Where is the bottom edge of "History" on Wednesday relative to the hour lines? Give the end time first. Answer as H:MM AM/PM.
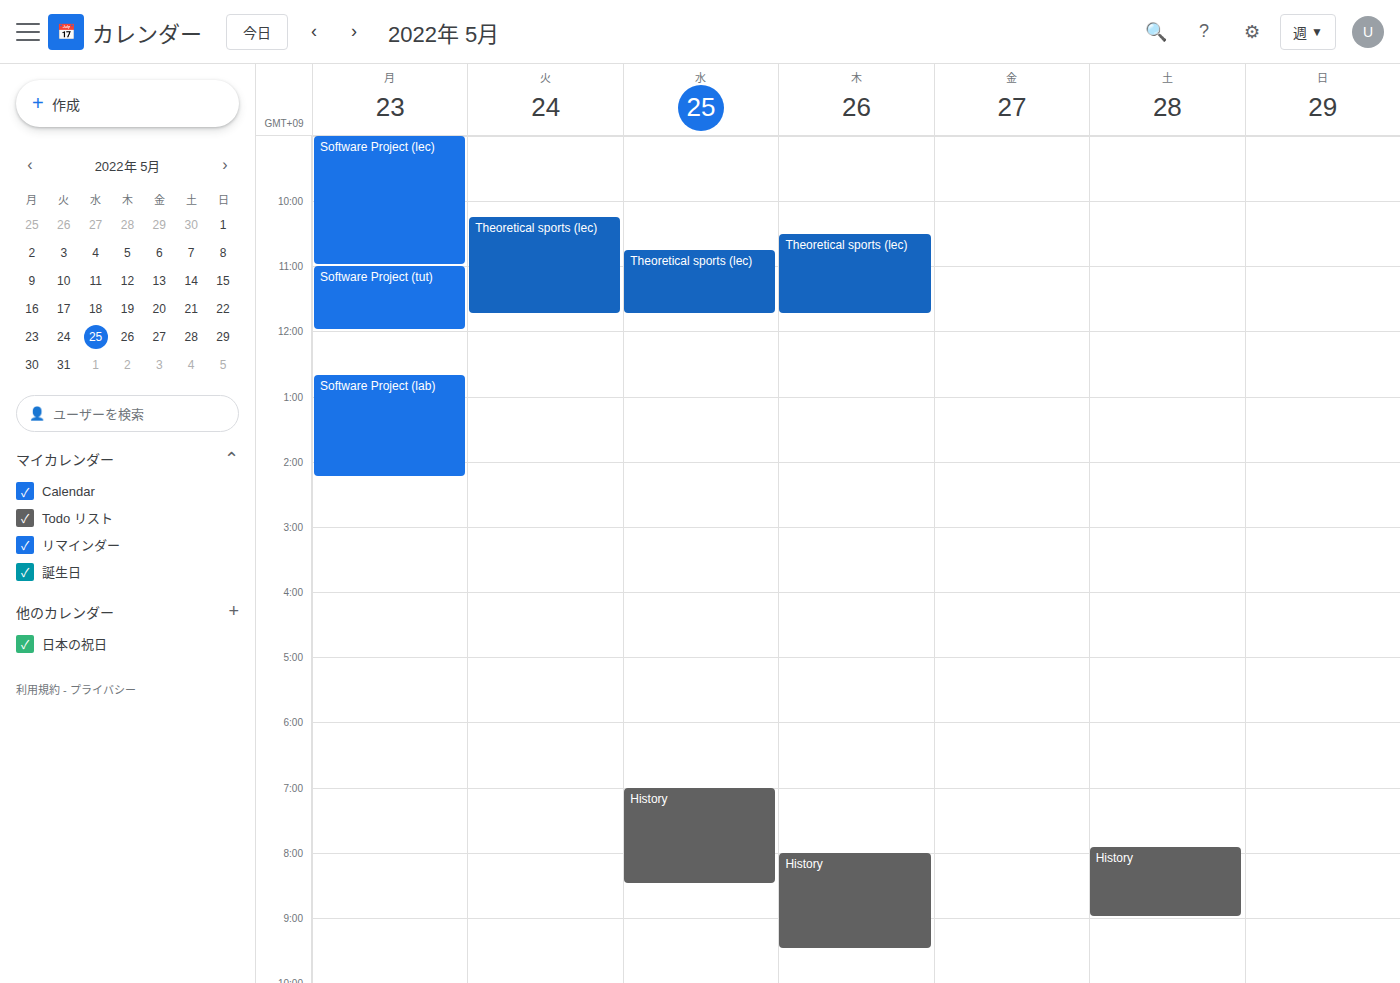
8:30 PM -- halfway between the 8 PM and 9 PM lines.